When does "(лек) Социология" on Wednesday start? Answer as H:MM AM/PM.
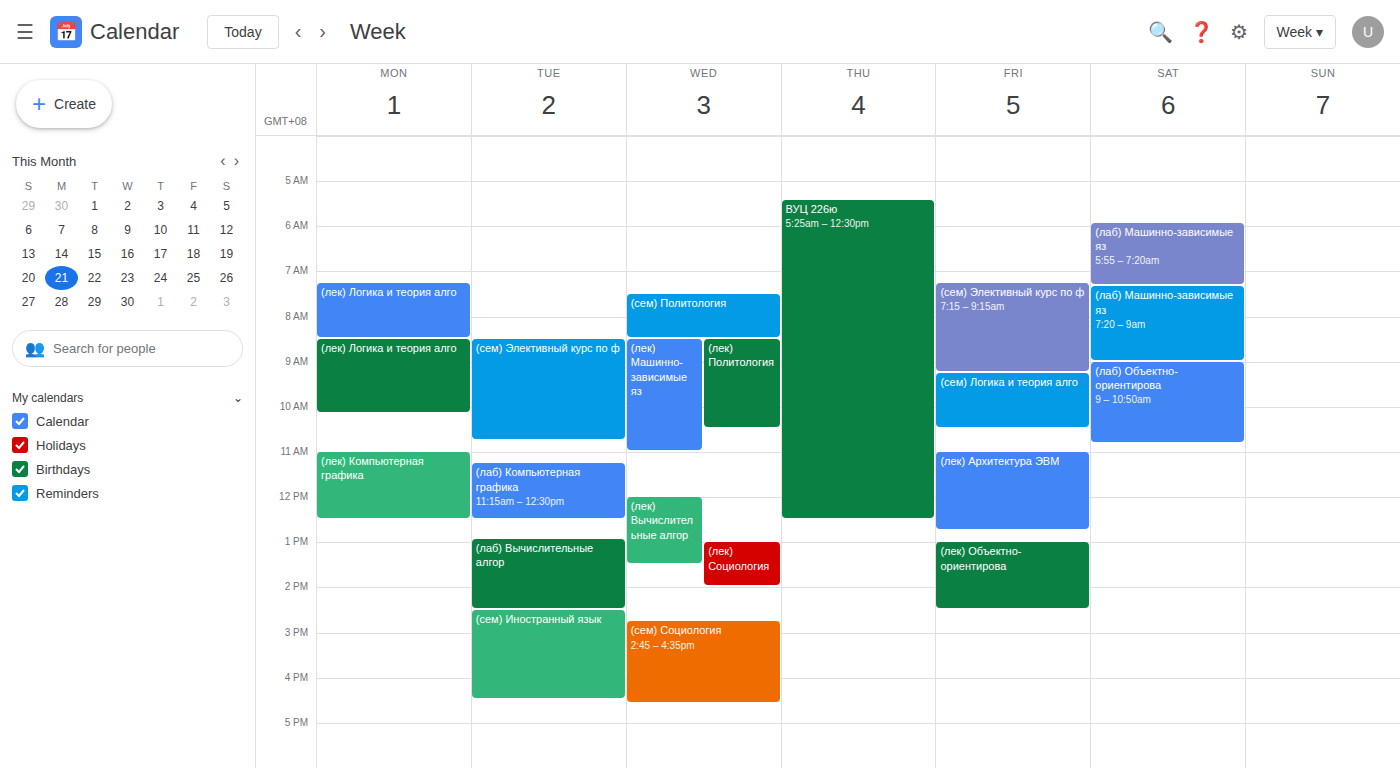
1:00 PM